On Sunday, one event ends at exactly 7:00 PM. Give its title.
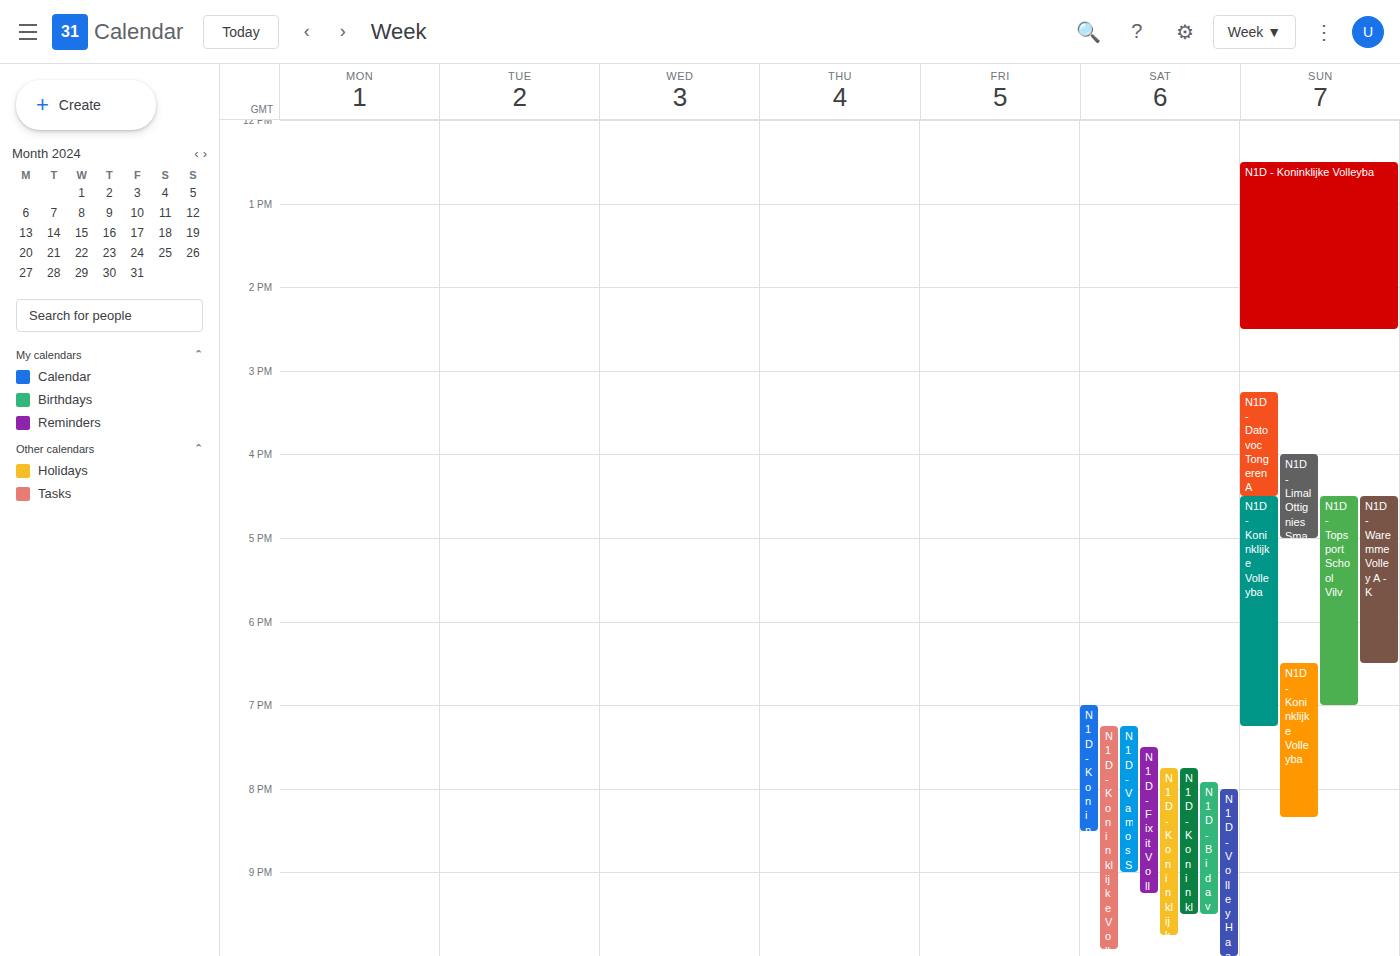
"N1D - Topsport School Vilv"